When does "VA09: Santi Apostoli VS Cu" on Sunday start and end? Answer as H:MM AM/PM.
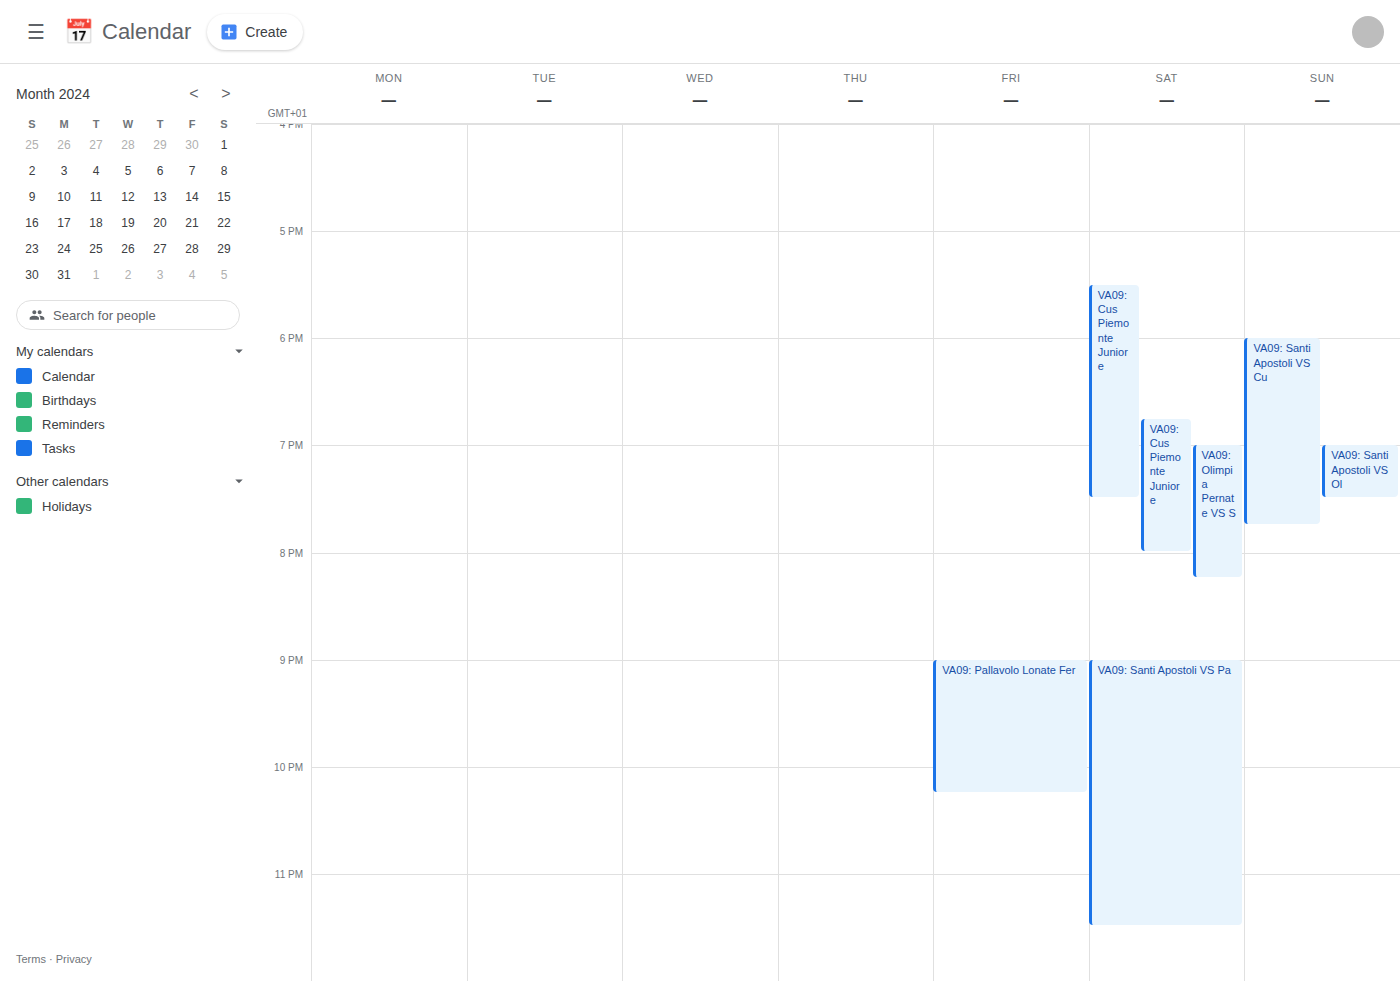
6:00 PM to 7:45 PM